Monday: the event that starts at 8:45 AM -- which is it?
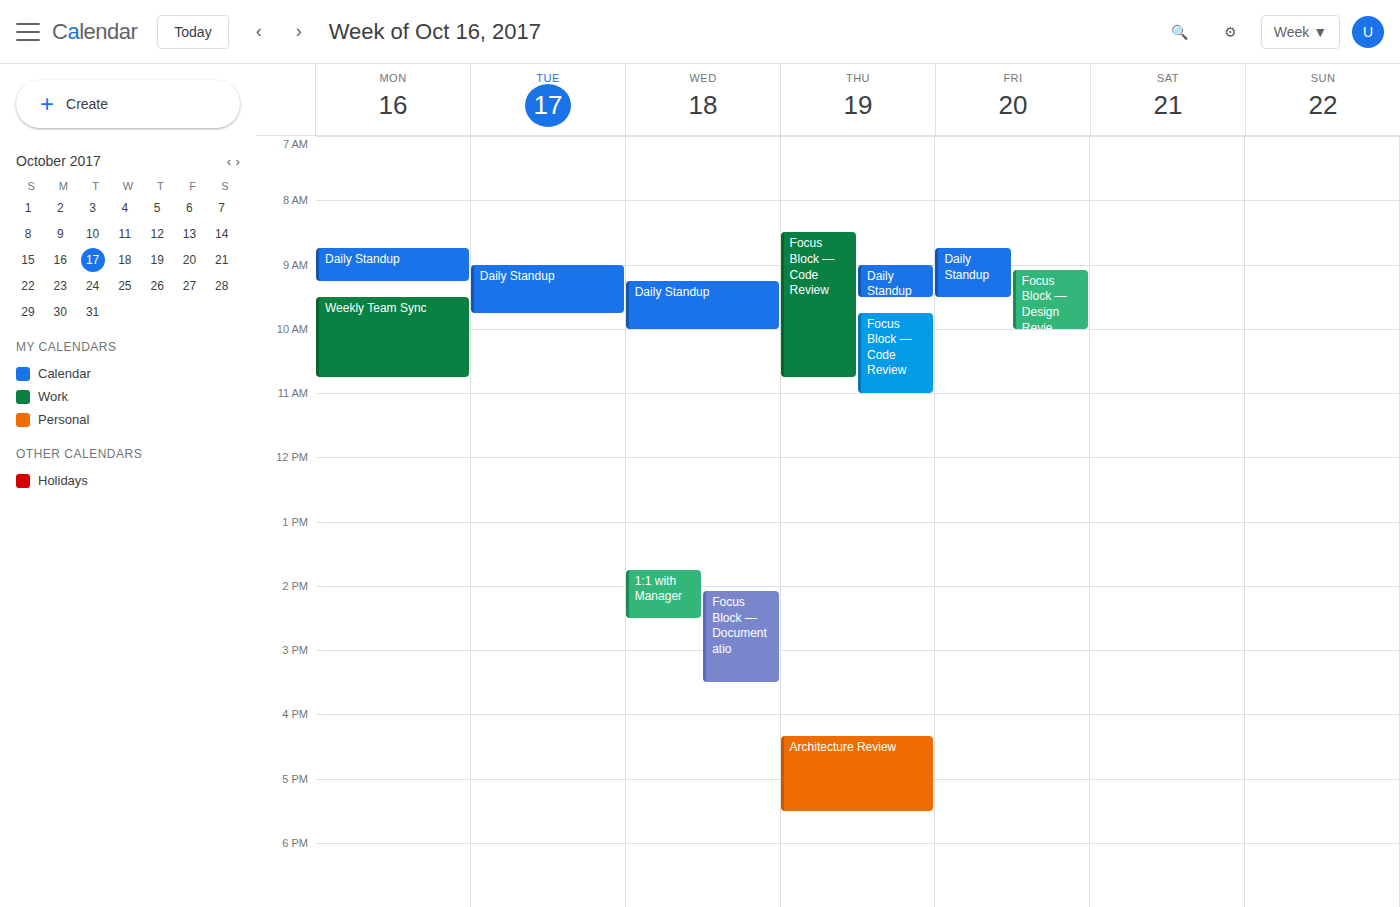
"Daily Standup"